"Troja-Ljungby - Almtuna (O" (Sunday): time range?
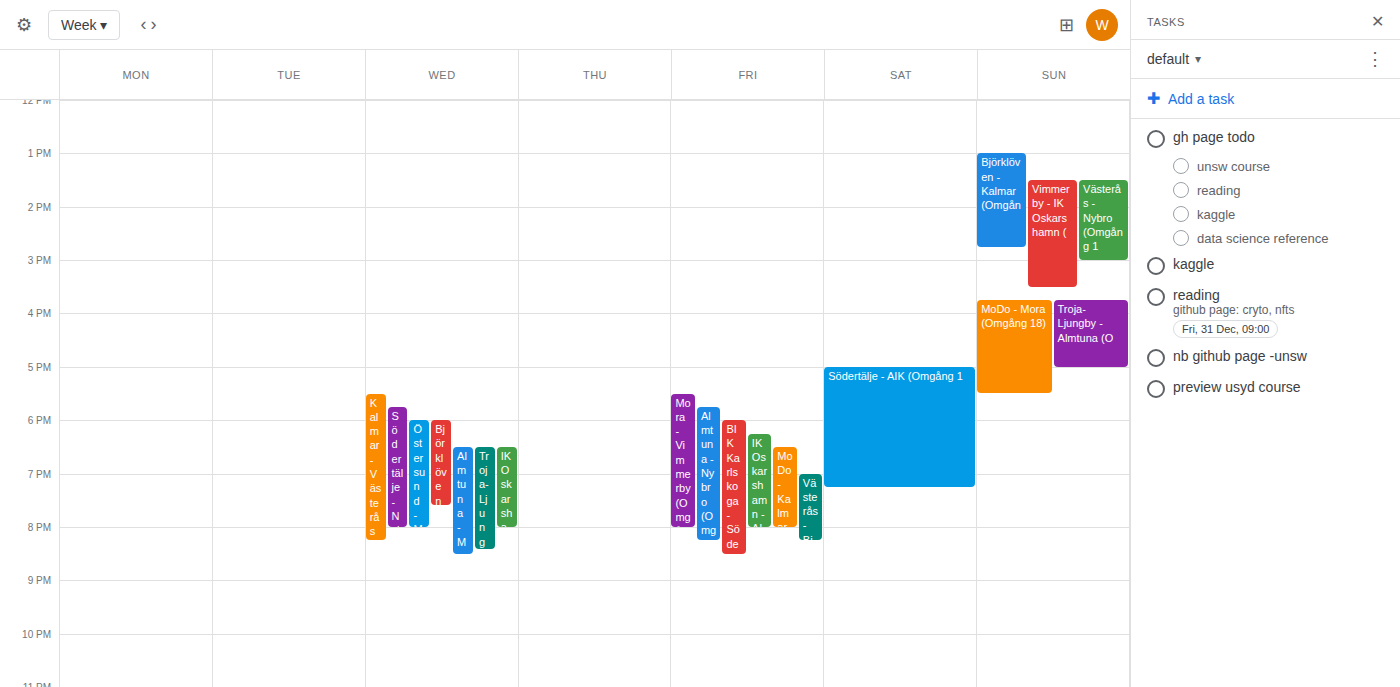
15:45 to 17:00